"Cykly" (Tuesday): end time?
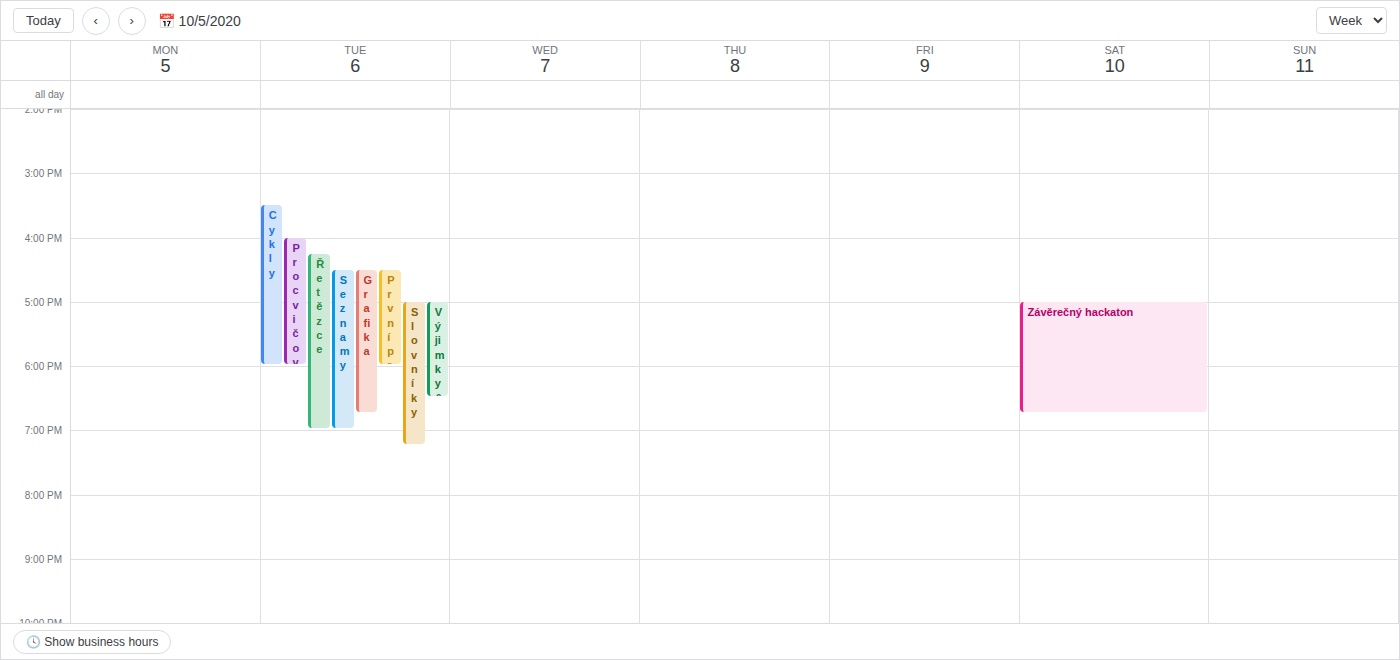
18:00